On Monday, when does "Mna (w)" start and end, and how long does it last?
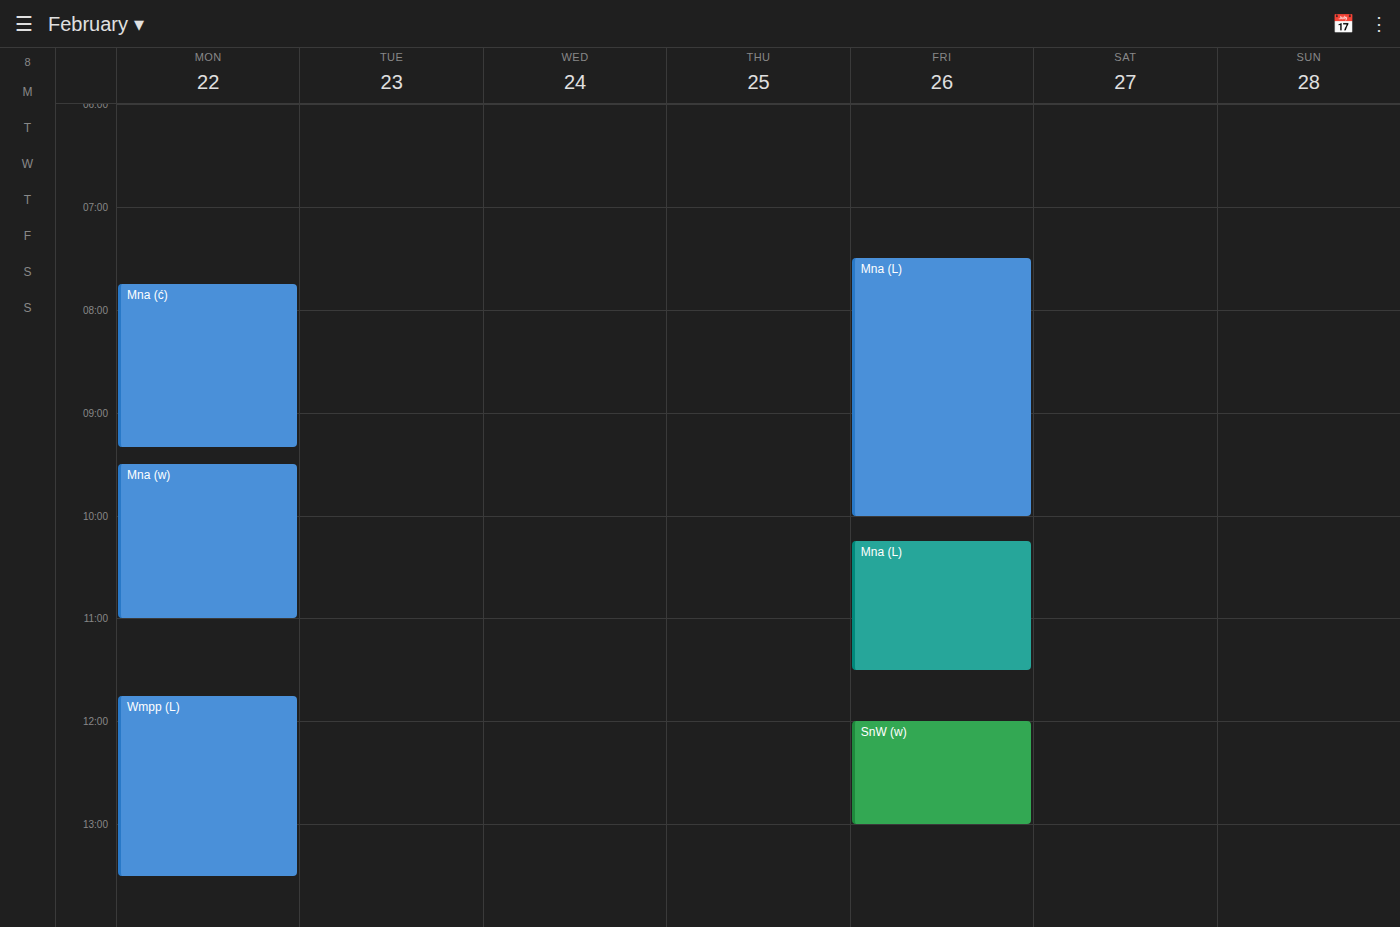
9:30 AM to 11:00 AM, 1 hour 30 minutes